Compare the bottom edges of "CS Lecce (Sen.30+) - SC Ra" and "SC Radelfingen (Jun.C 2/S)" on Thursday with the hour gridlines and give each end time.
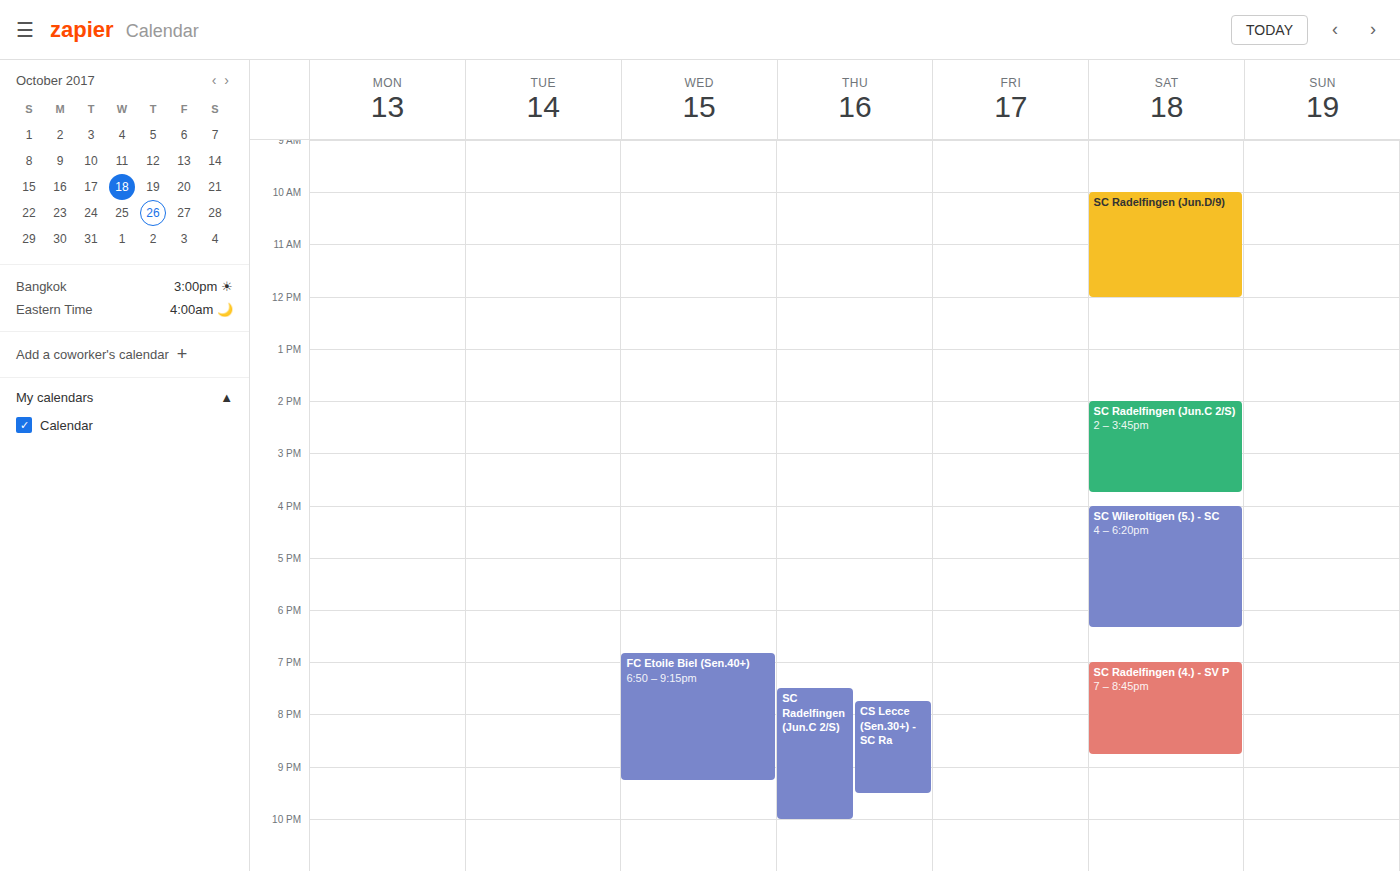
"CS Lecce (Sen.30+) - SC Ra": 9:30 PM, halfway between the 9 PM and 10 PM lines. "SC Radelfingen (Jun.C 2/S)": 10:00 PM, exactly on the 10 PM line.